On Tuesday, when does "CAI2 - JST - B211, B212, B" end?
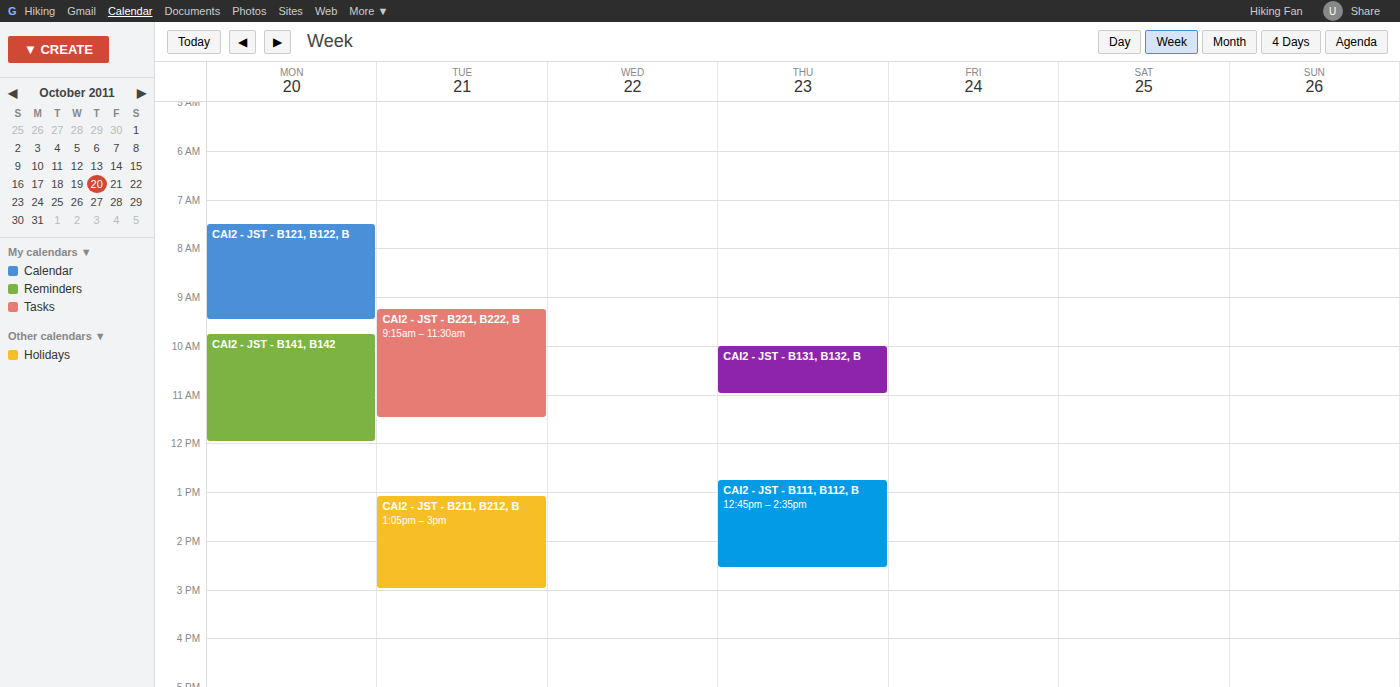
3:00 PM